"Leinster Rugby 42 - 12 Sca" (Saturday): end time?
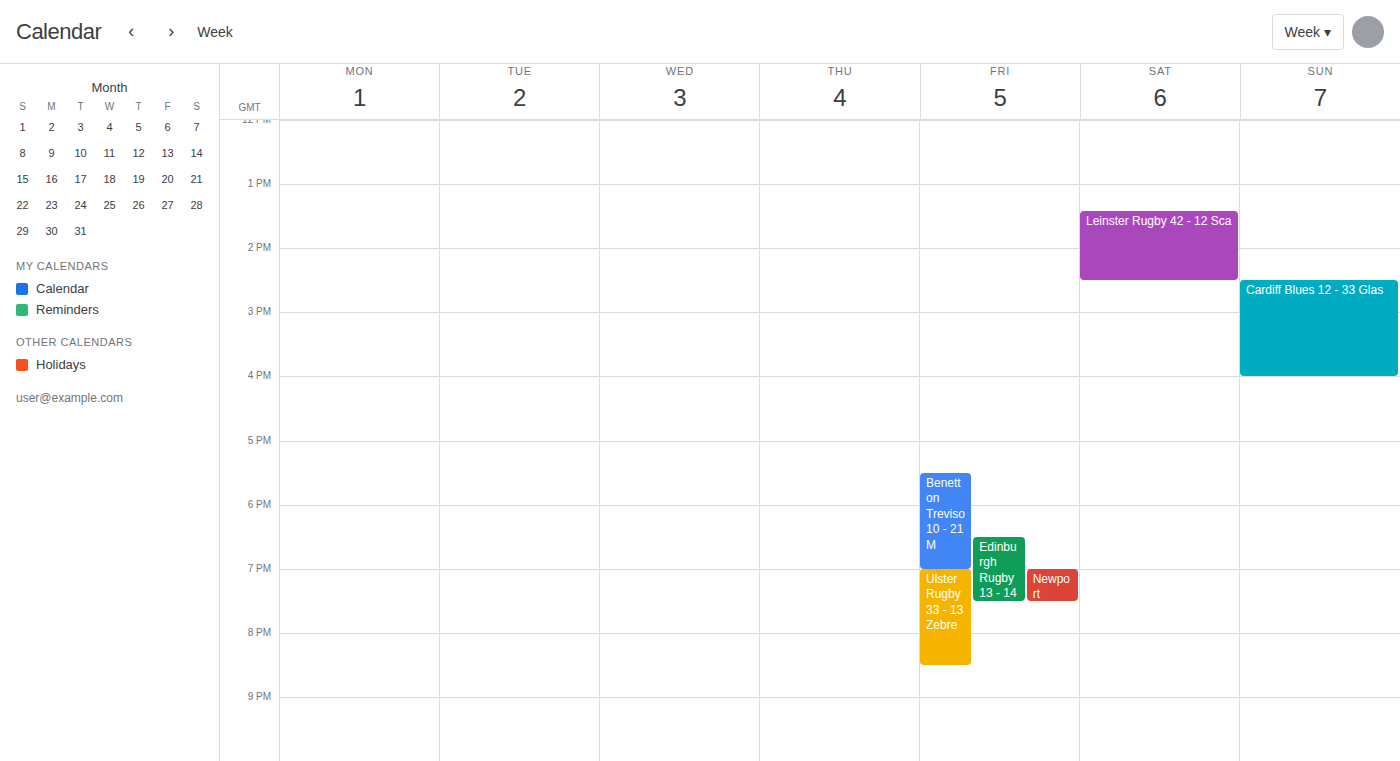
2:30 PM